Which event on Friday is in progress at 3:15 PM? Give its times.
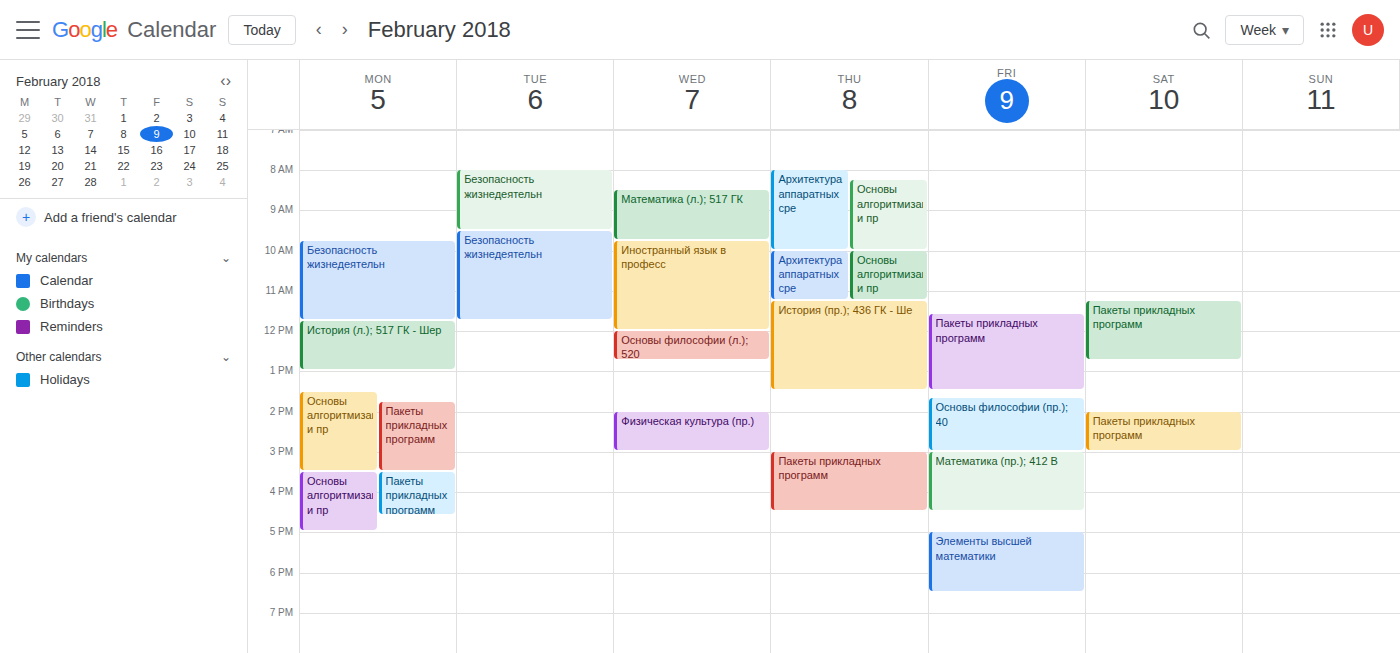
"Математика (пр.); 412 В", 3:00 PM to 4:30 PM